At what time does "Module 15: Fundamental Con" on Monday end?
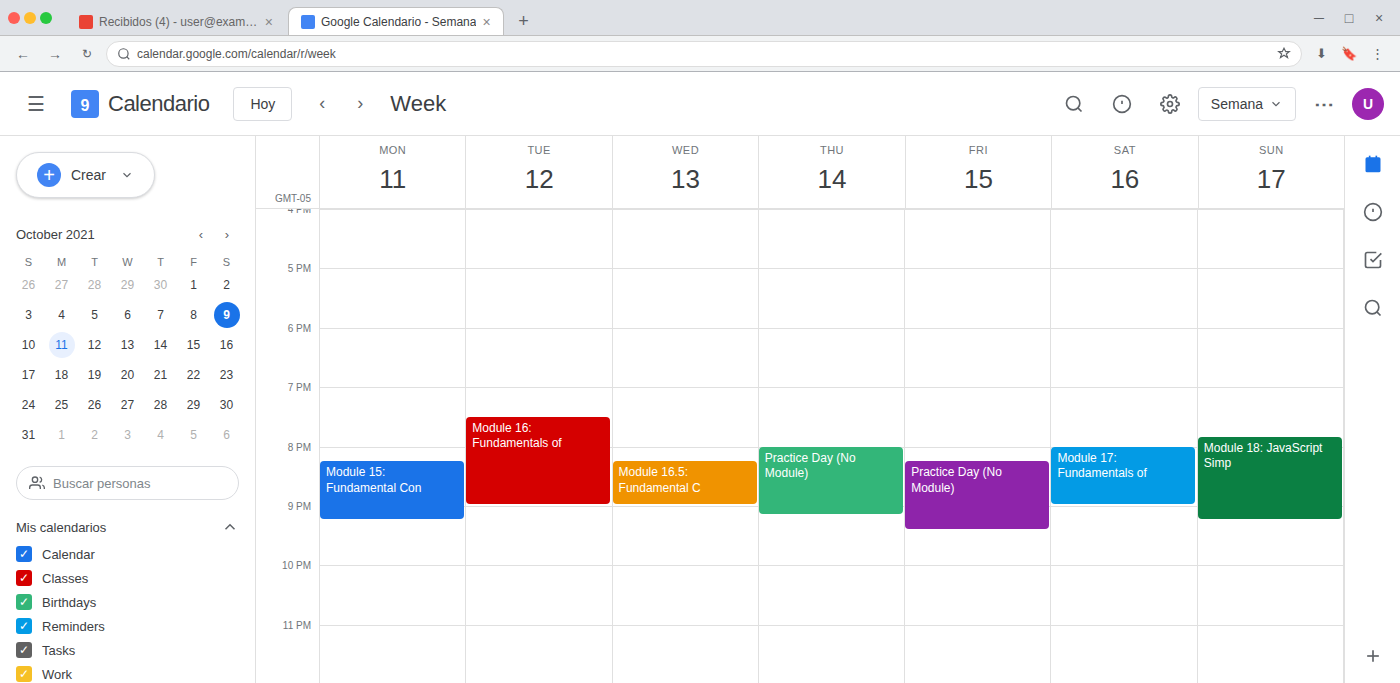
9:15 PM